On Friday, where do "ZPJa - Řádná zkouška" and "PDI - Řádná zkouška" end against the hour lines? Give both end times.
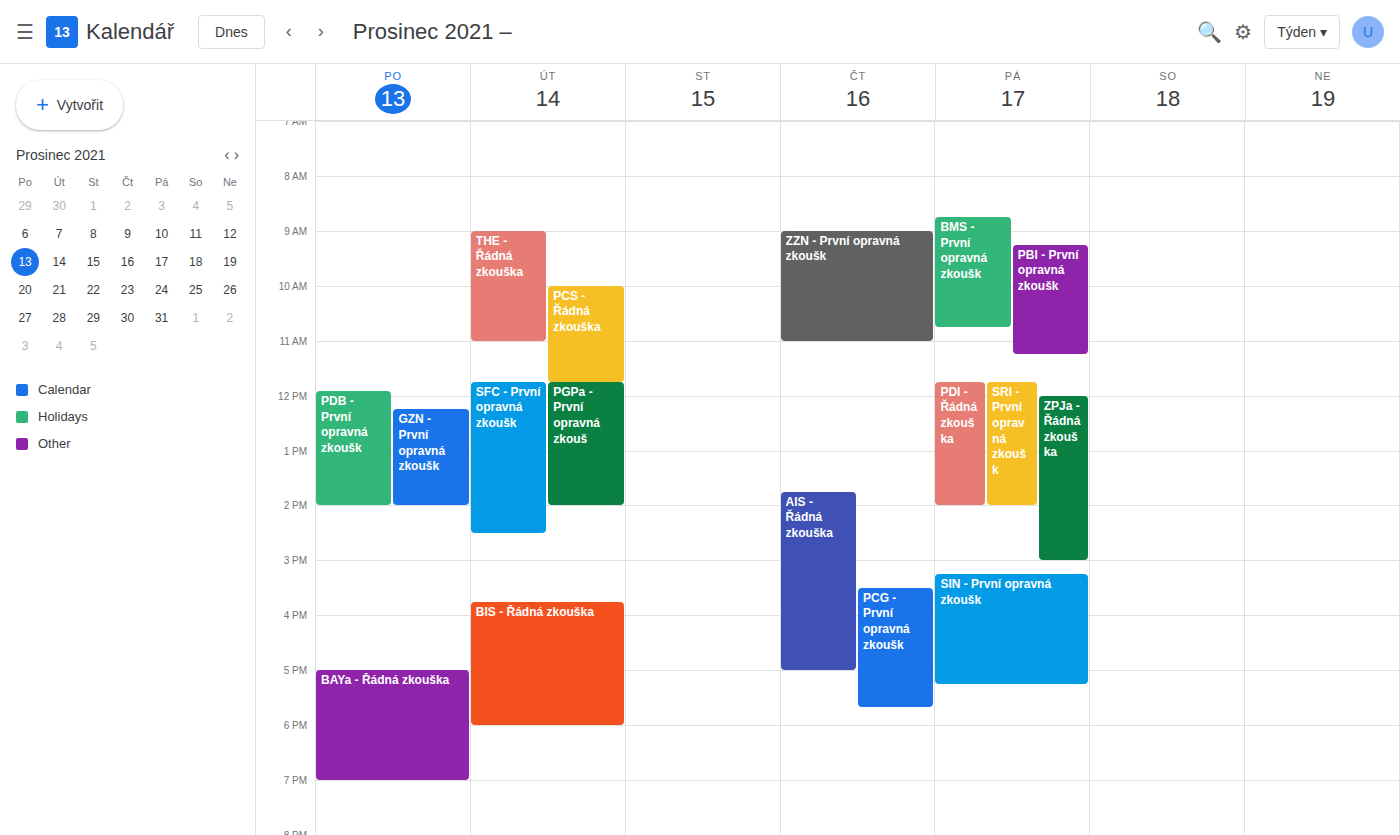
"ZPJa - Řádná zkouška": 3:00 PM, exactly on the 3 PM line. "PDI - Řádná zkouška": 2:00 PM, exactly on the 2 PM line.